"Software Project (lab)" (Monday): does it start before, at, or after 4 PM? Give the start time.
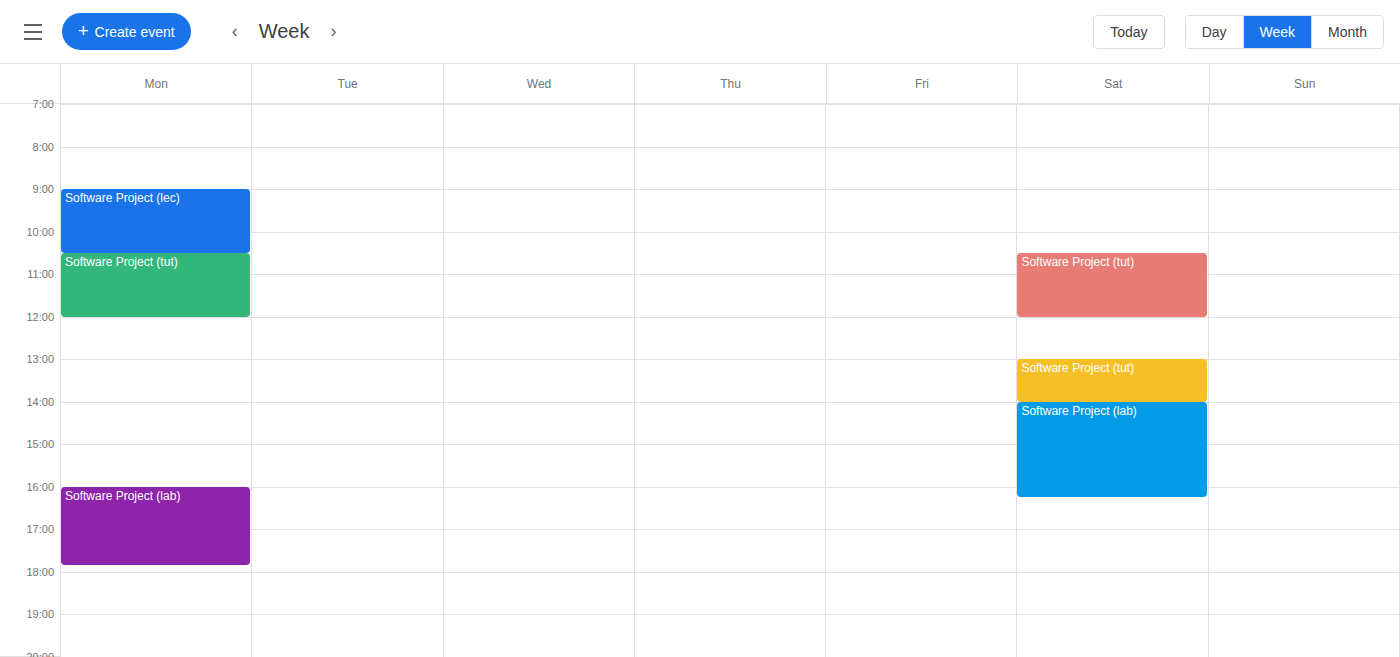
4:00 PM -- exactly at 4 PM, on the 4 PM line.